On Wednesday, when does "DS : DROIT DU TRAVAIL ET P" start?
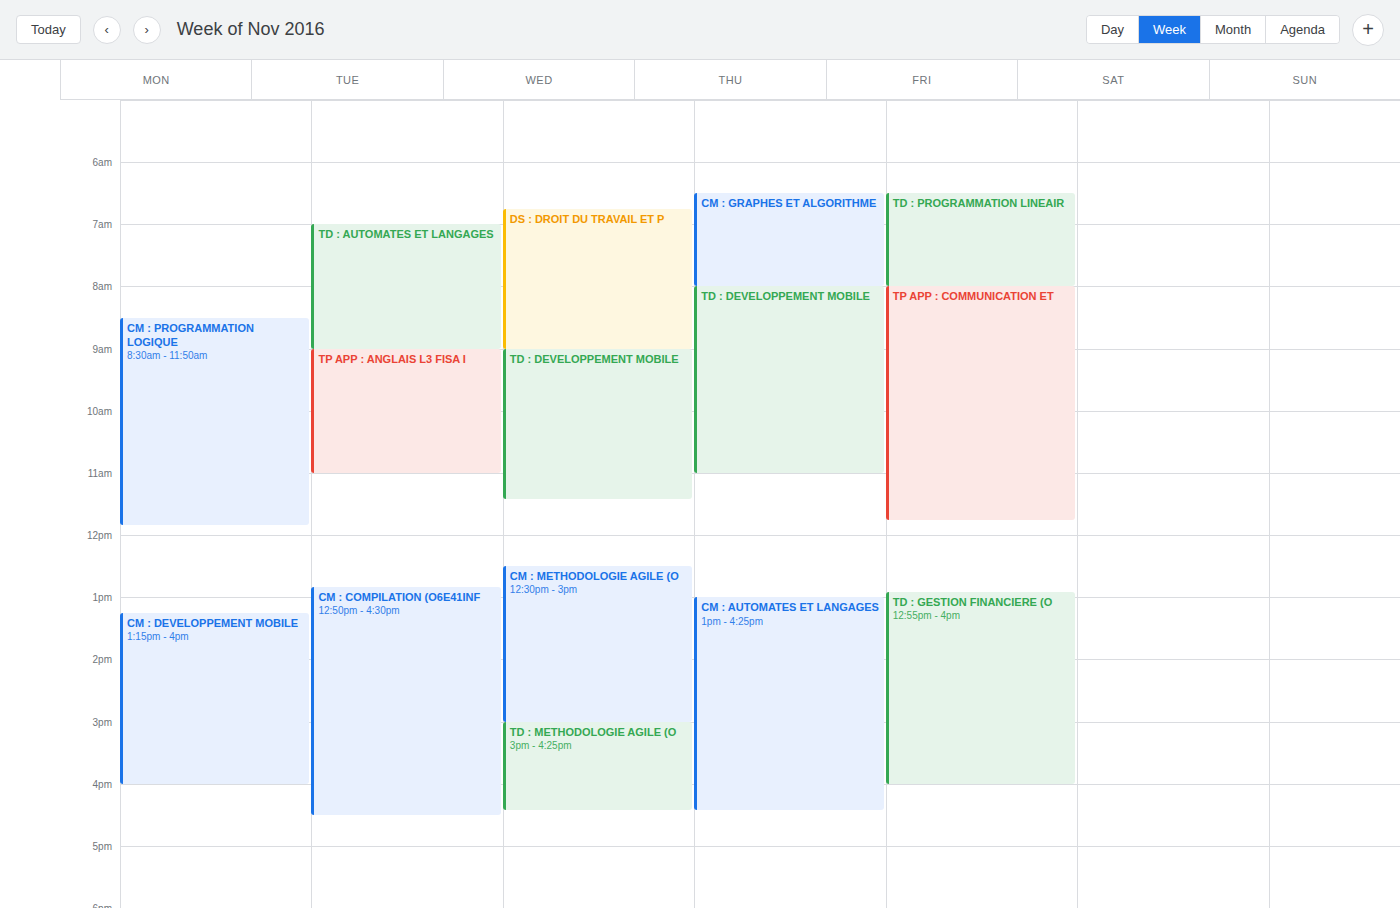
6:45 AM